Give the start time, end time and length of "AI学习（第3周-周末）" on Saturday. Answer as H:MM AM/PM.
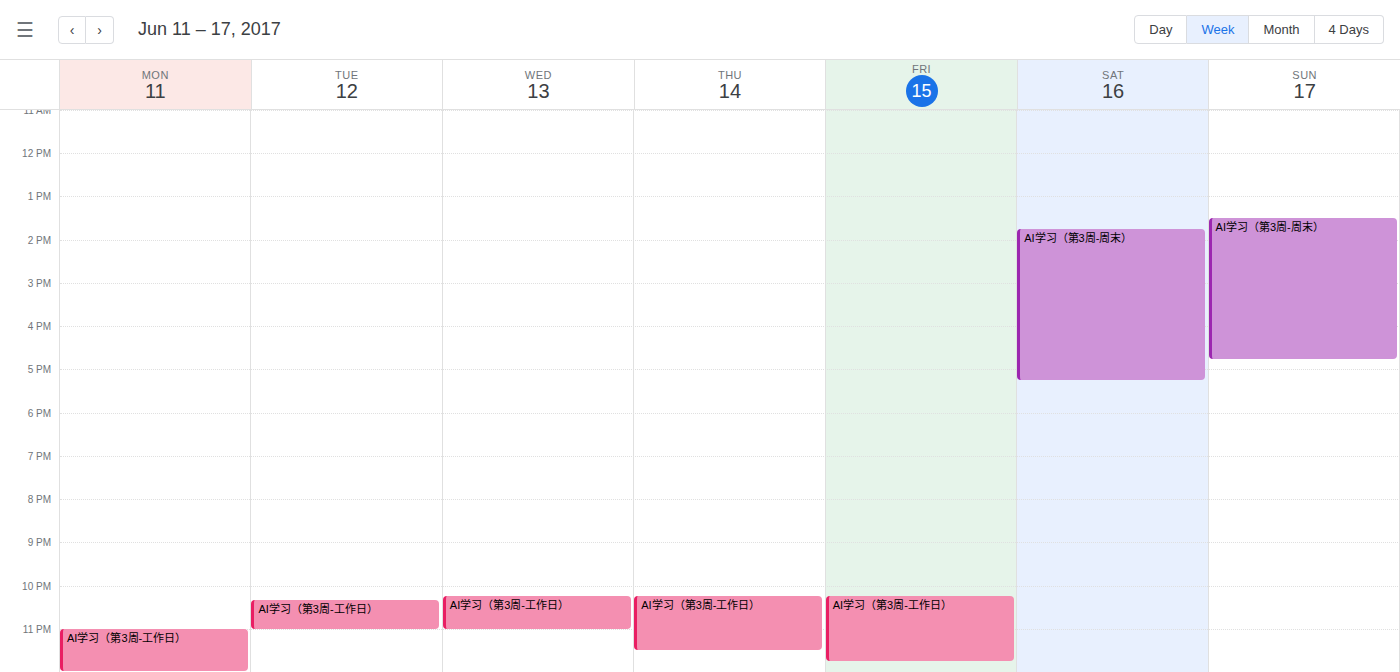
1:45 PM to 5:15 PM, 3 hours 30 minutes